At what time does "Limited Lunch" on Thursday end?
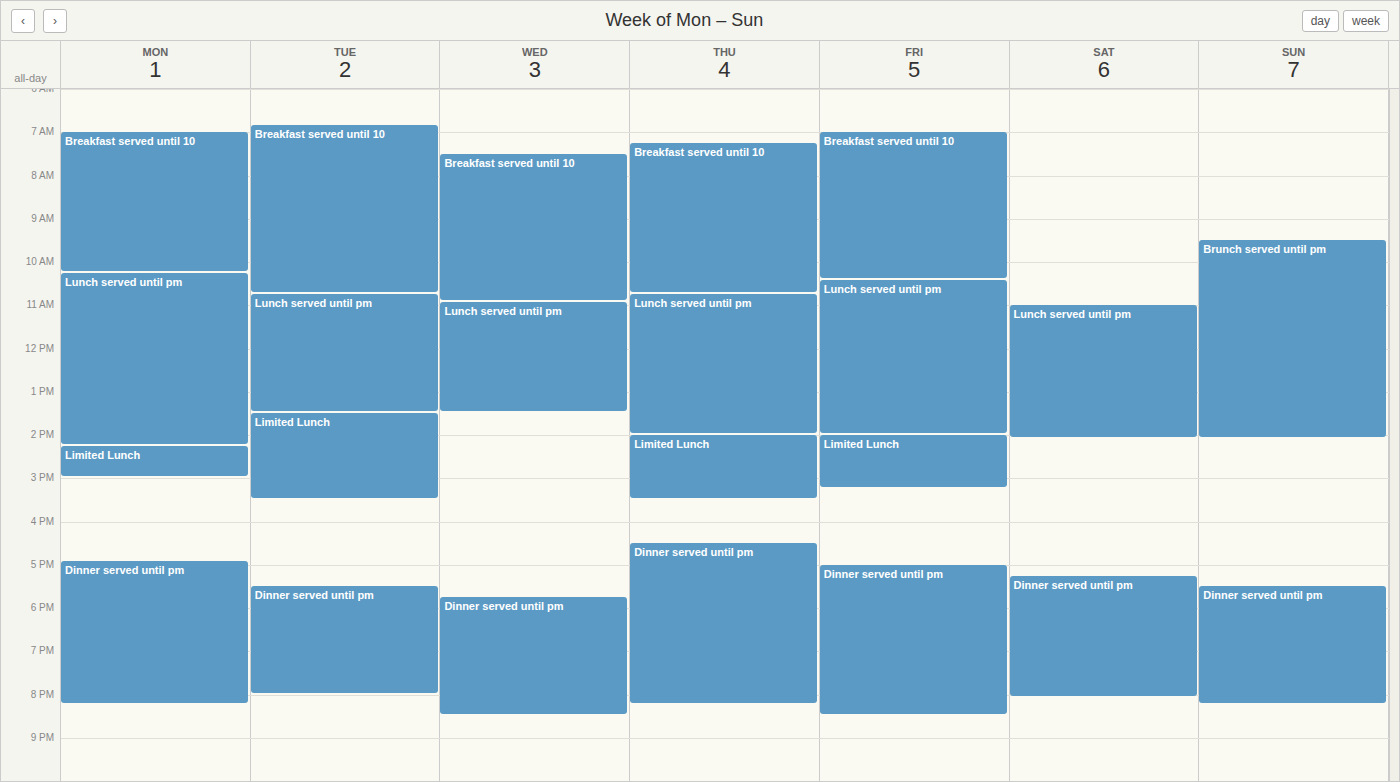
3:30 PM